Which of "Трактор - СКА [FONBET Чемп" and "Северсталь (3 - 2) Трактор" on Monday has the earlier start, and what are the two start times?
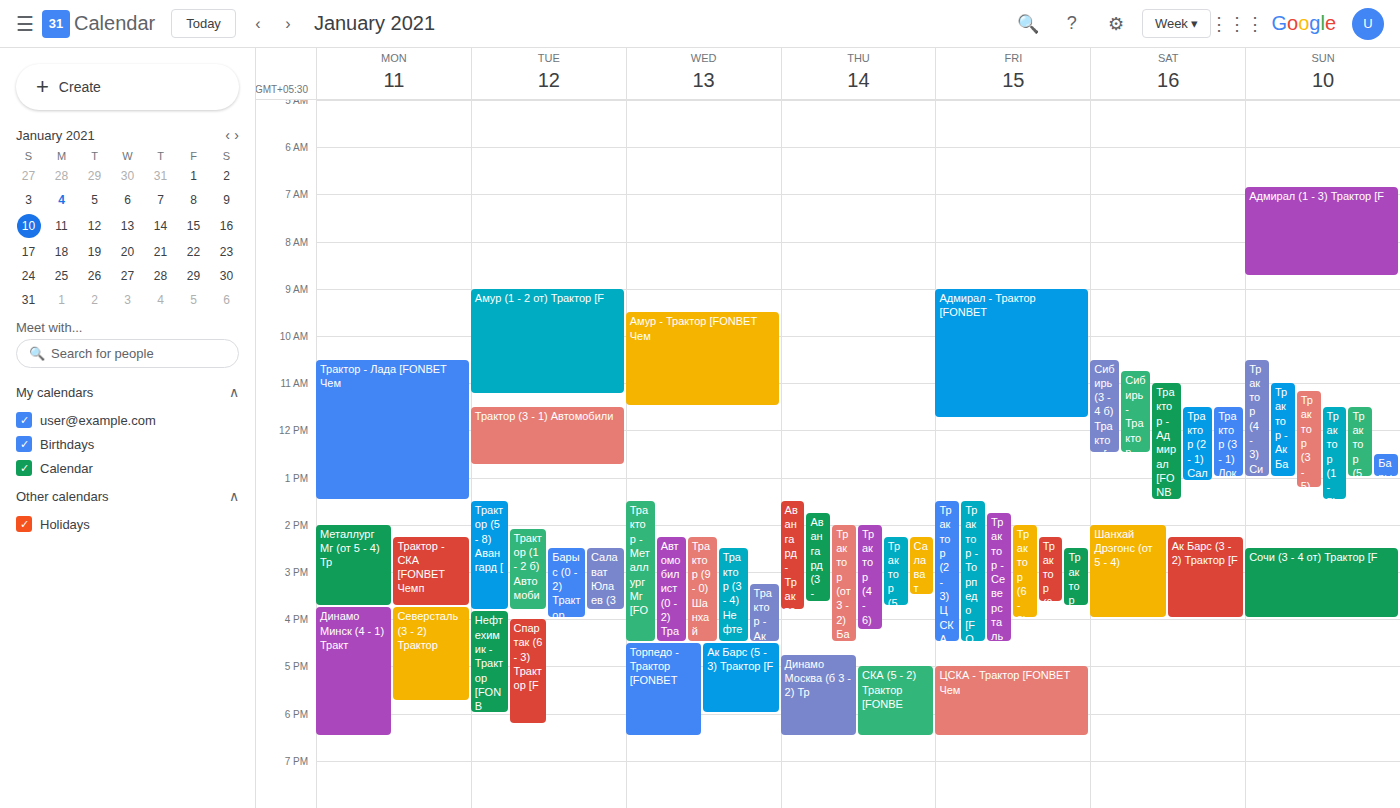
"Трактор - СКА [FONBET Чемп" 2:15 PM; "Северсталь (3 - 2) Трактор" 3:45 PM.